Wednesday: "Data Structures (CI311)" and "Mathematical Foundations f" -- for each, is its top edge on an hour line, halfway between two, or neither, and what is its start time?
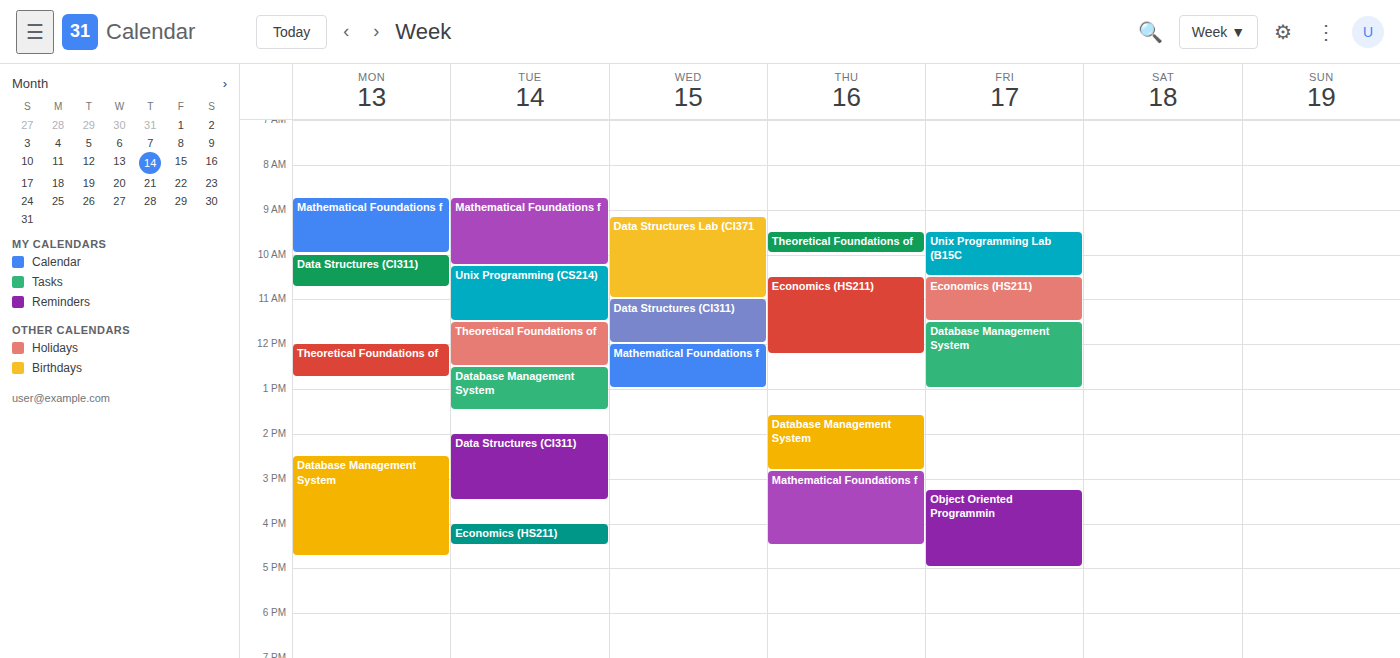
"Data Structures (CI311)": 11:00 AM, exactly on the 11 AM line. "Mathematical Foundations f": 12:00 PM, exactly on the 12 PM line.